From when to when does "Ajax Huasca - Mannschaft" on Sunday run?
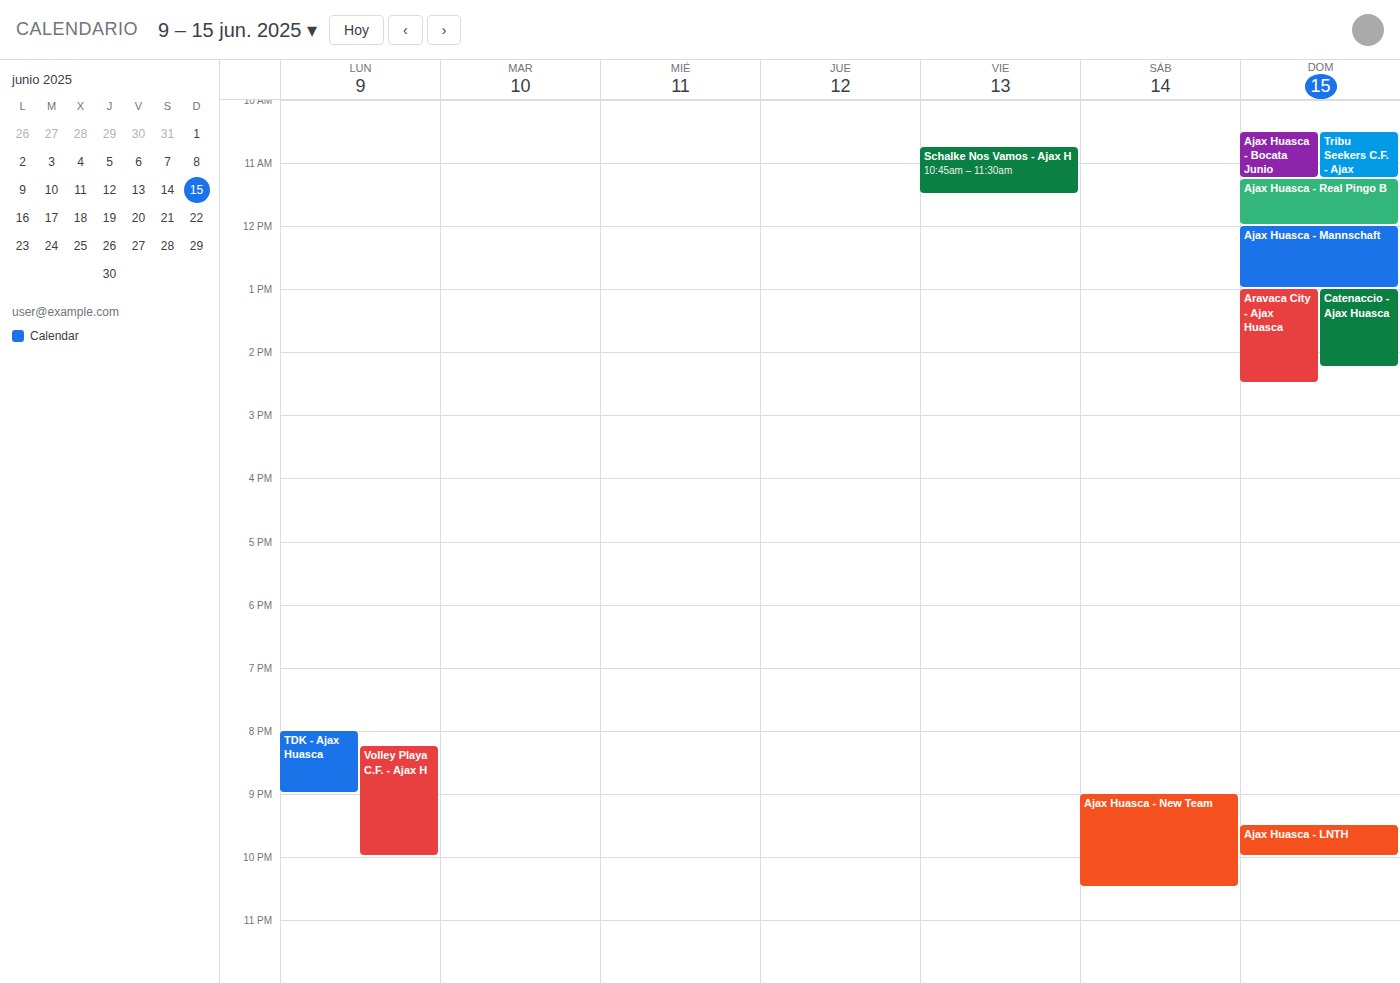
12:00 PM to 1:00 PM